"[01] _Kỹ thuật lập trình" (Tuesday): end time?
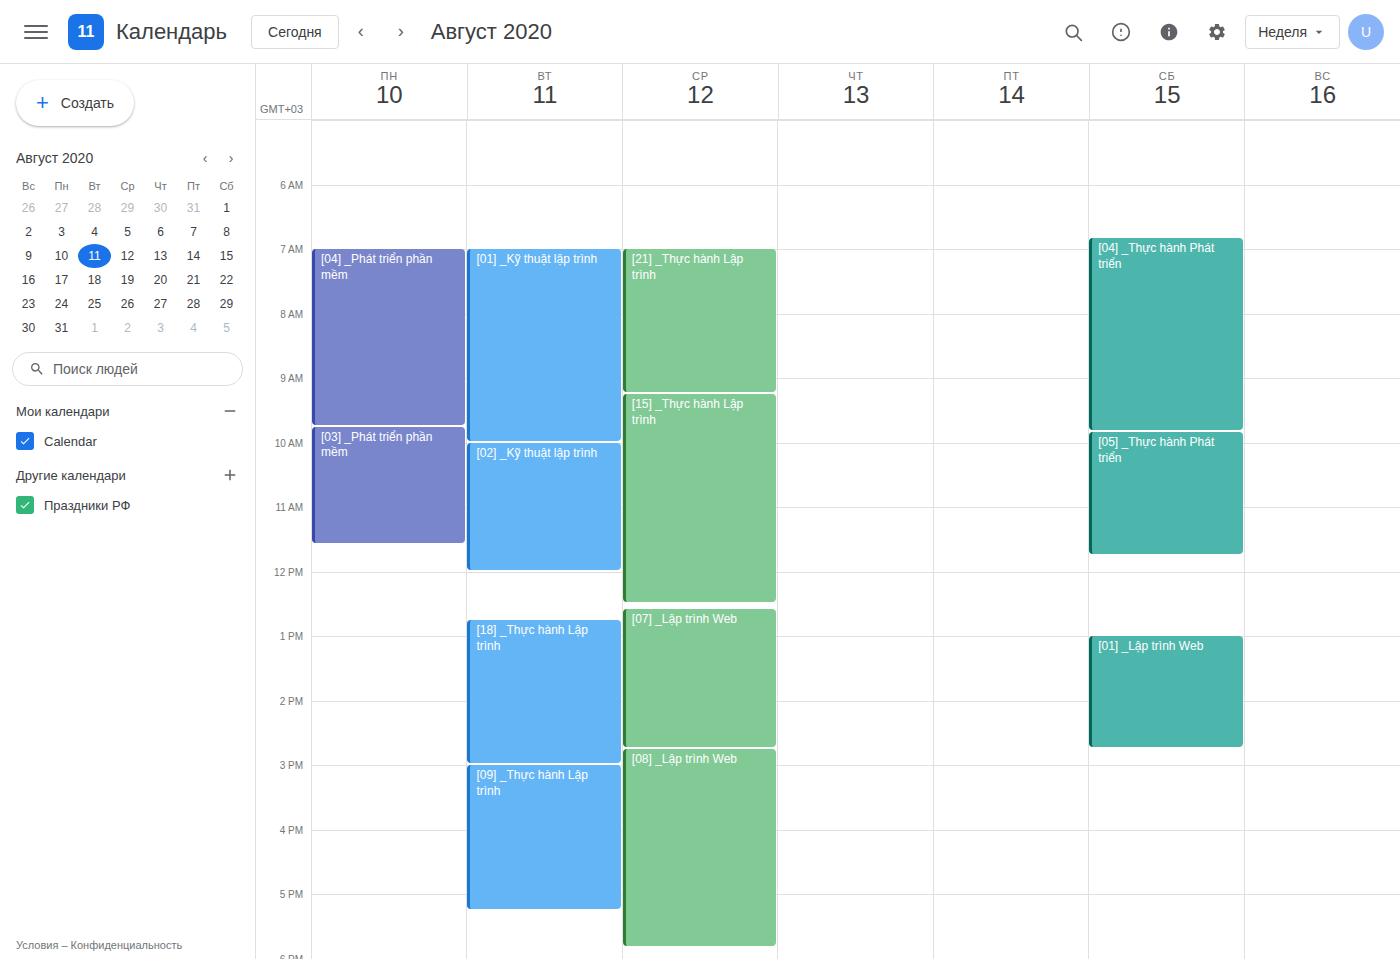
10:00 AM